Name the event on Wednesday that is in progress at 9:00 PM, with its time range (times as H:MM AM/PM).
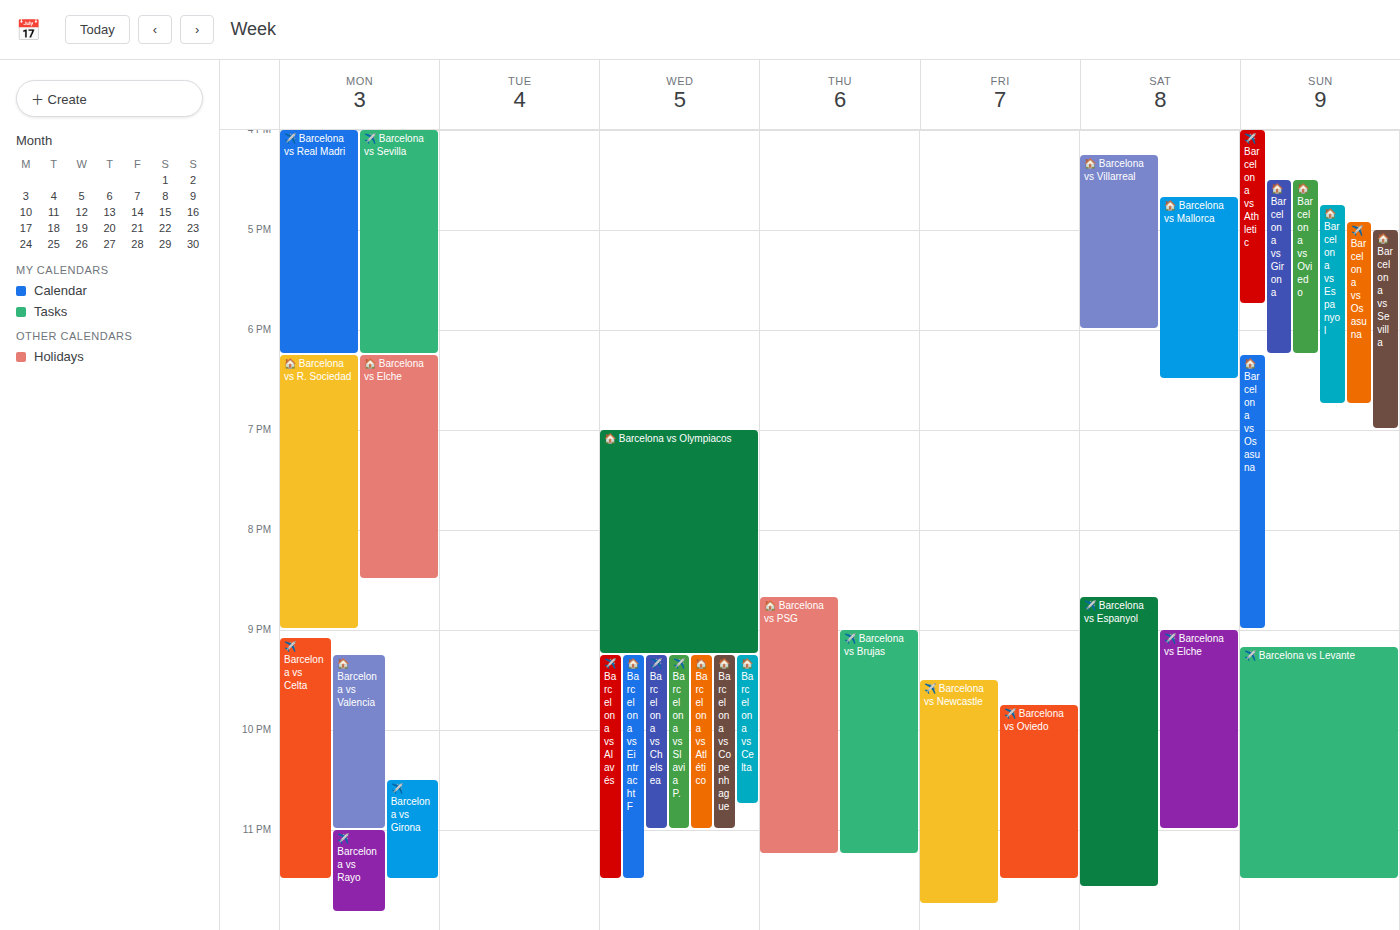
"🏠 Barcelona vs Olympiacos", 7:00 PM to 9:15 PM